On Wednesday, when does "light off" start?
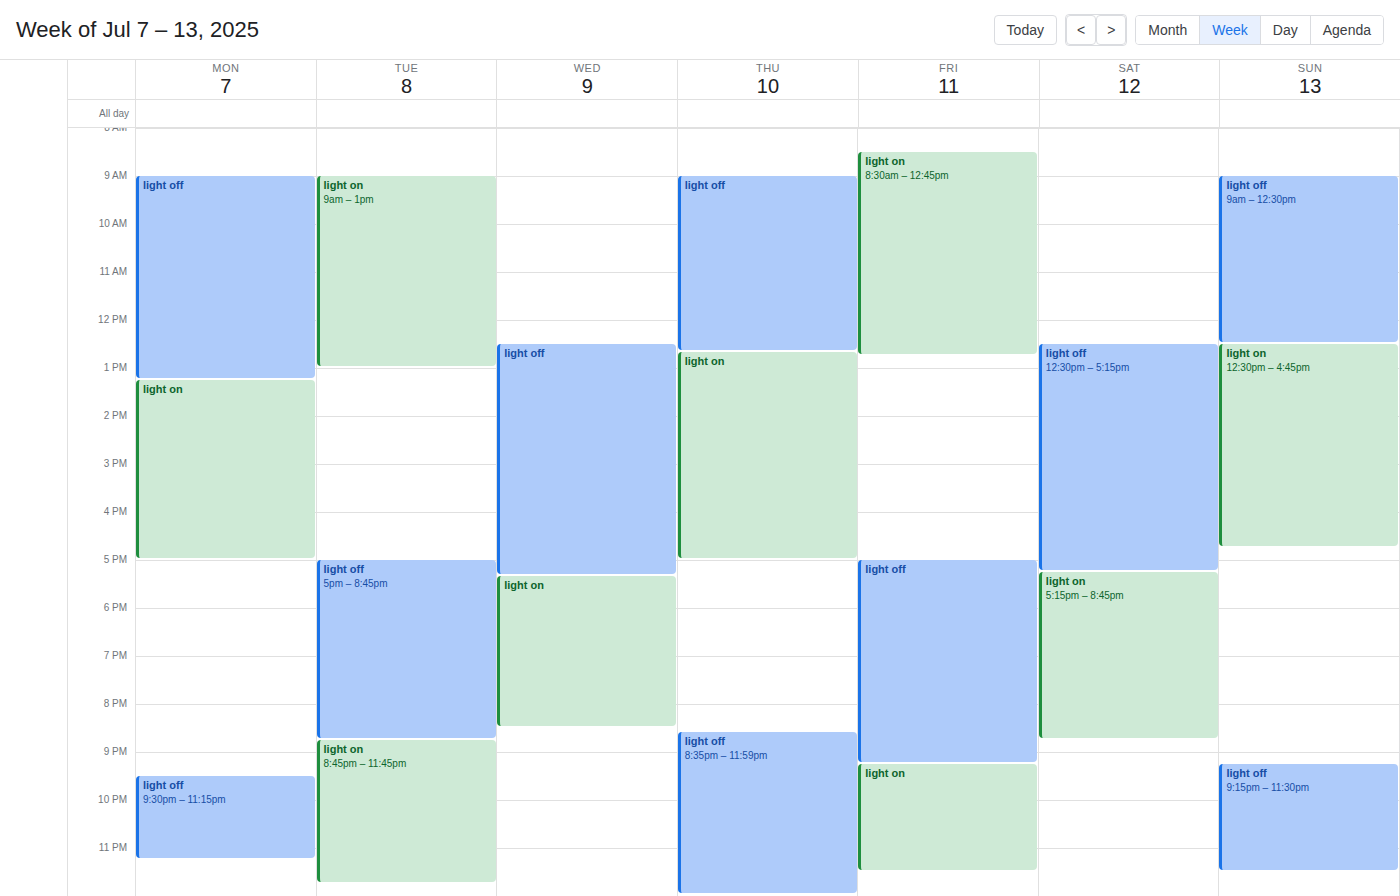
12:30 PM